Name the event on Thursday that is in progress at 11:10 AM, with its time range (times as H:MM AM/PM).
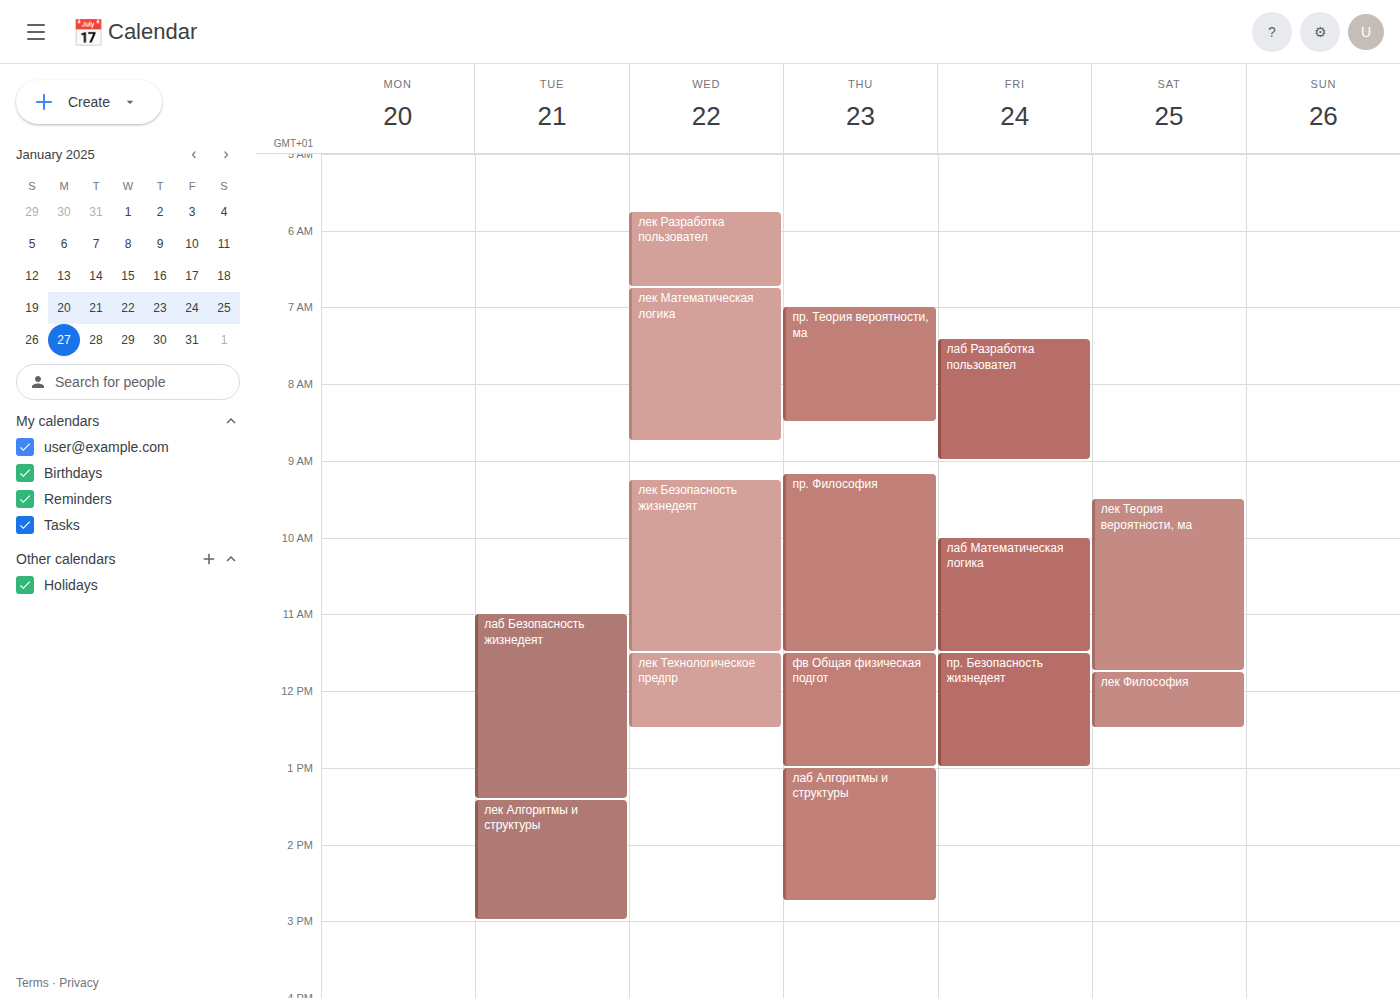
"пр. Философия", 9:10 AM to 11:30 AM